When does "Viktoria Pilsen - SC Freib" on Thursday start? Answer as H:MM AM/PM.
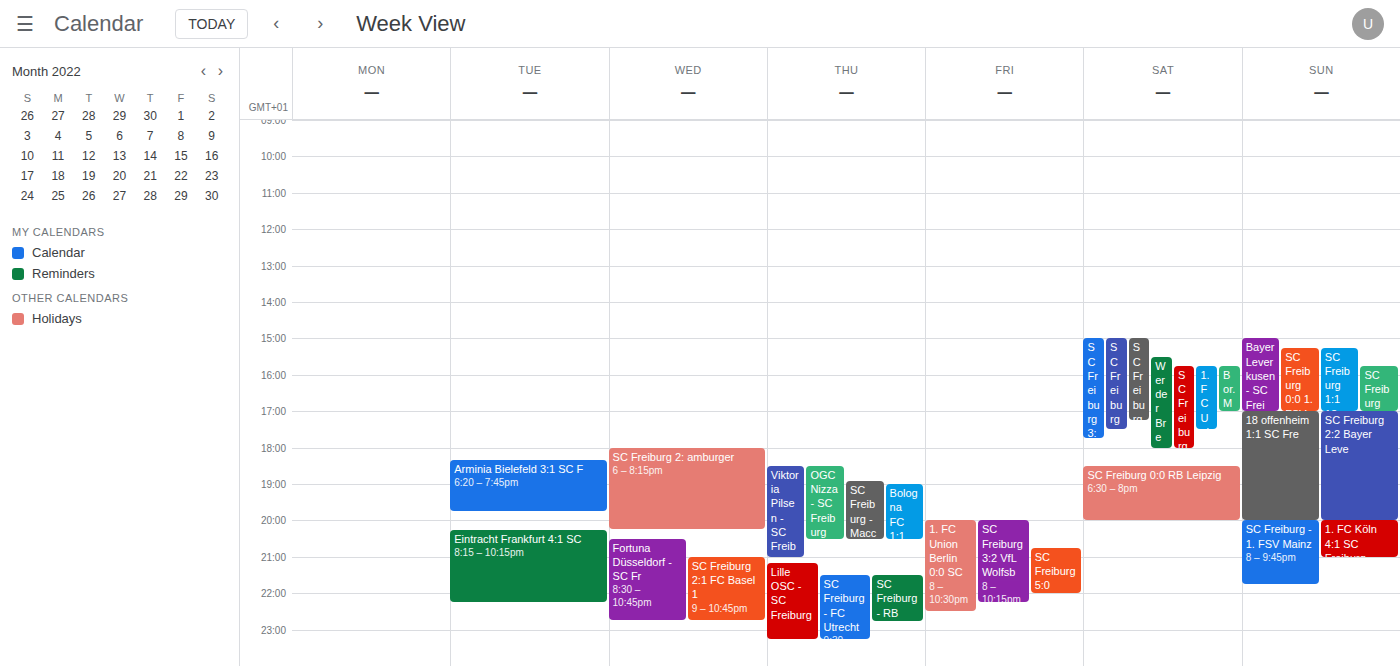
6:30 PM